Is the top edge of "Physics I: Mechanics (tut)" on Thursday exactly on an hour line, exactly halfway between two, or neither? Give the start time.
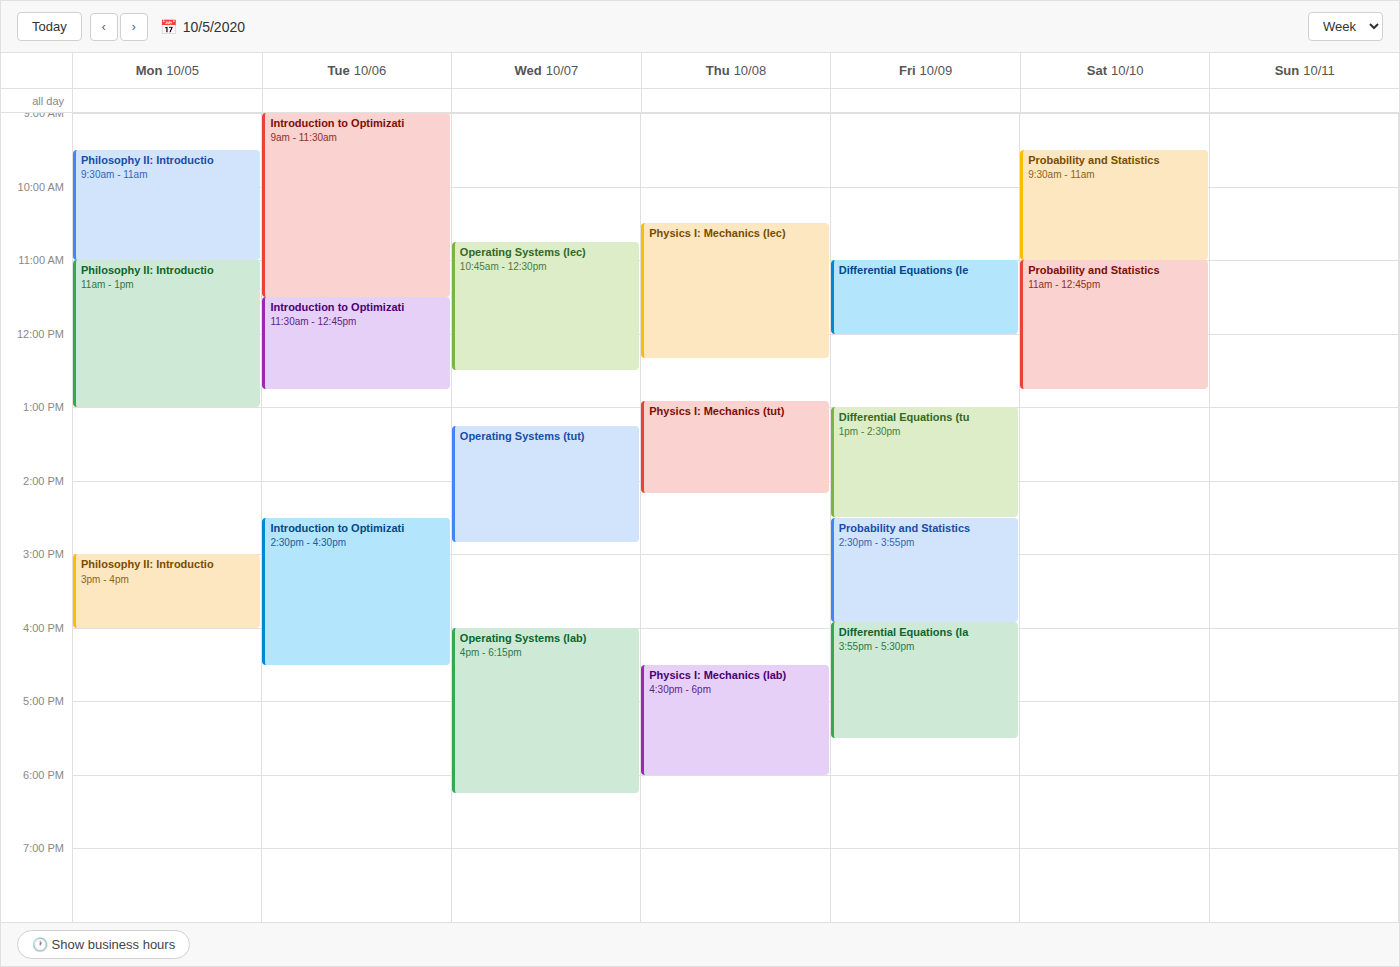
12:55 PM -- neither: 55 minutes below the 12 PM line and 5 minutes above the 1 PM line.